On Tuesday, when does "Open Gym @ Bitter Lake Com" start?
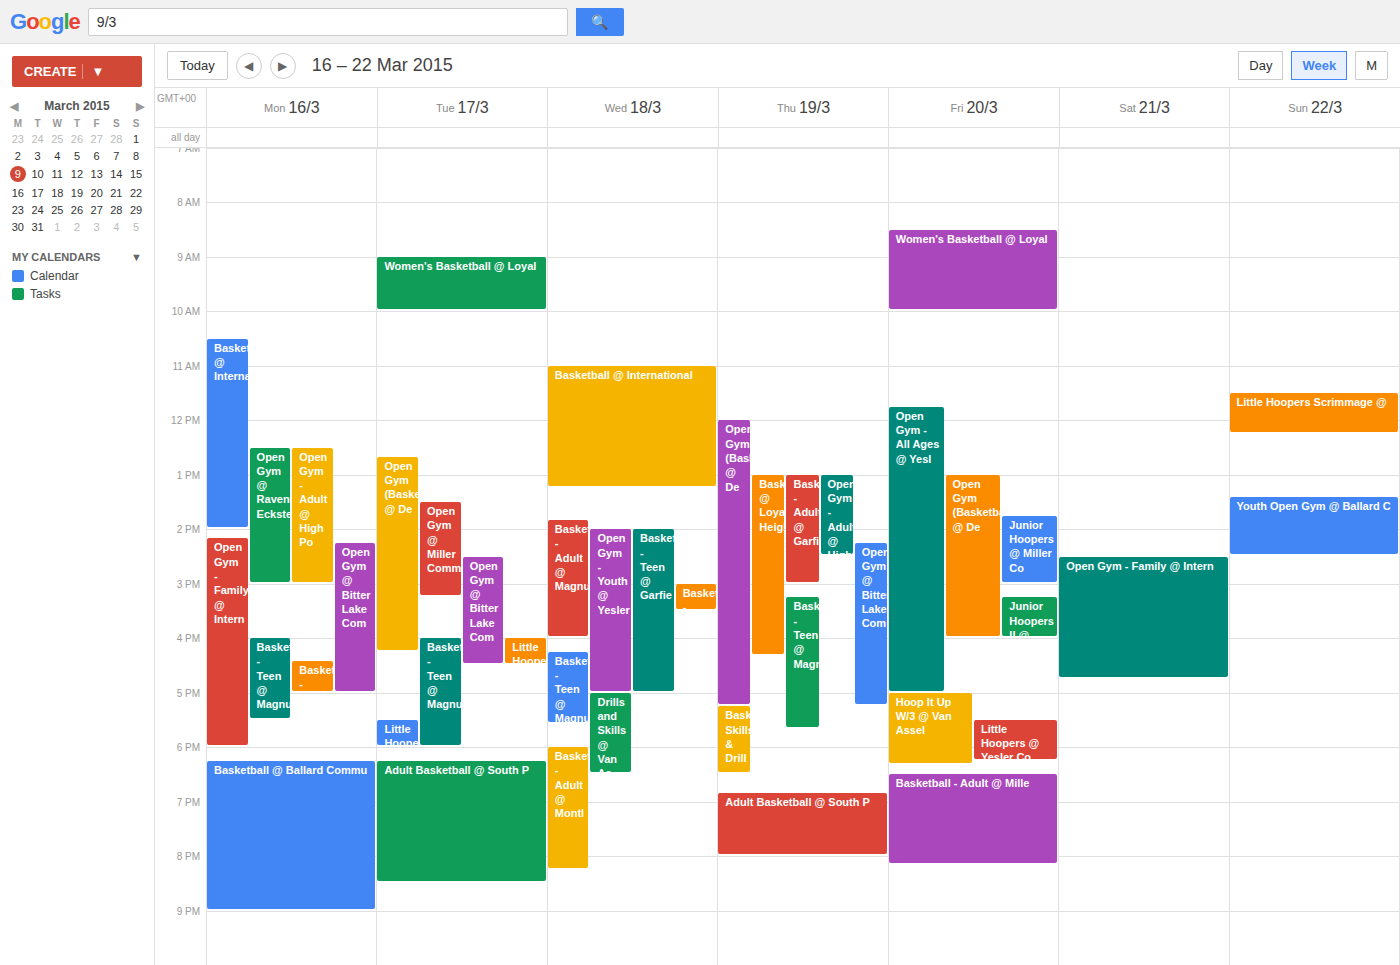
2:30 PM